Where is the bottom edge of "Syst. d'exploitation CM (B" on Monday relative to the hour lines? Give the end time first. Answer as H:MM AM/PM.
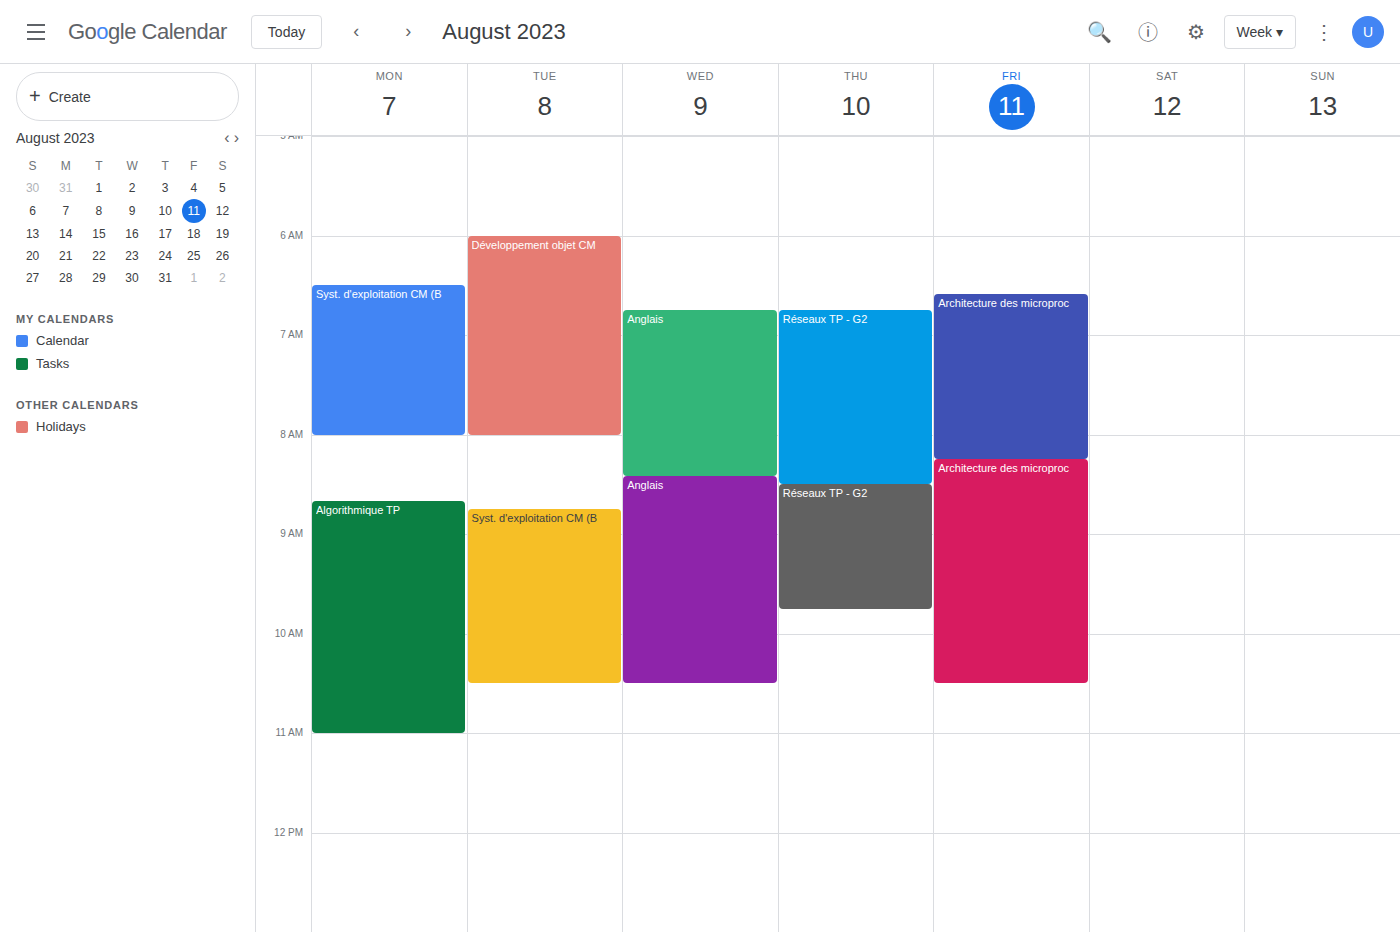
8:00 AM -- exactly on the 8 AM line.